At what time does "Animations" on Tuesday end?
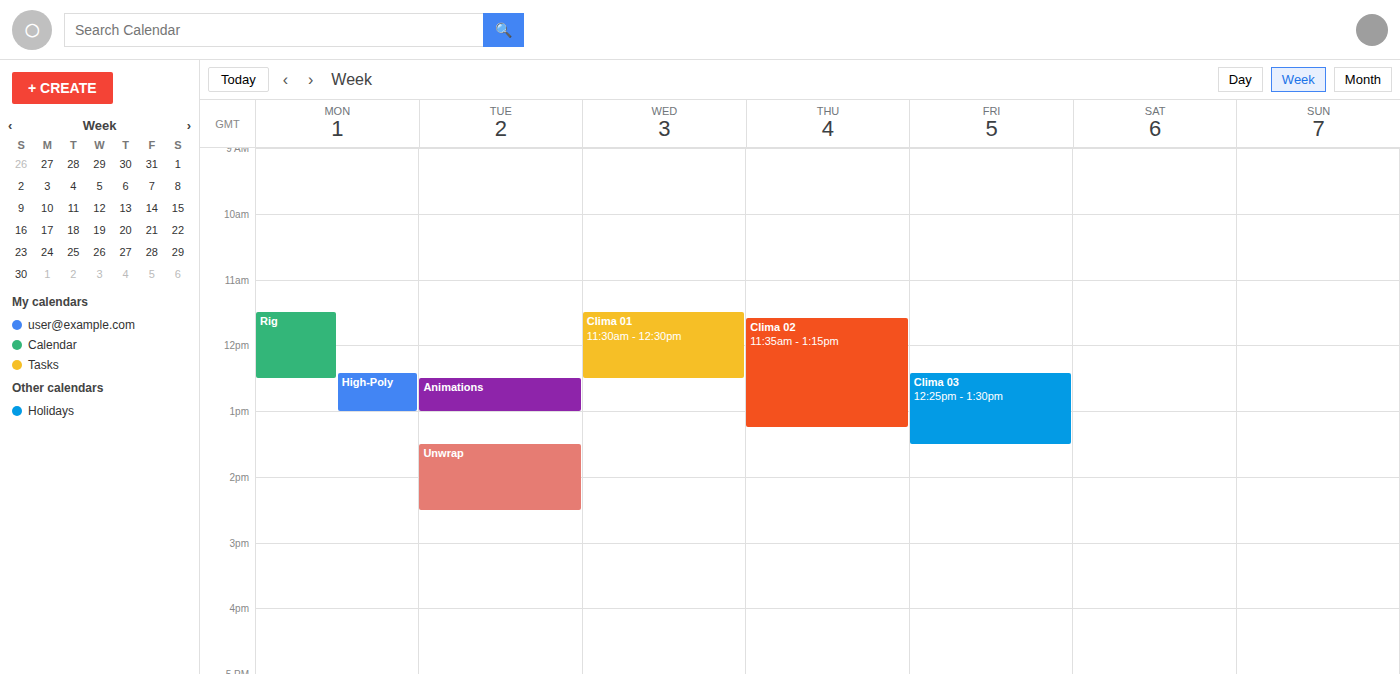
1:00 PM